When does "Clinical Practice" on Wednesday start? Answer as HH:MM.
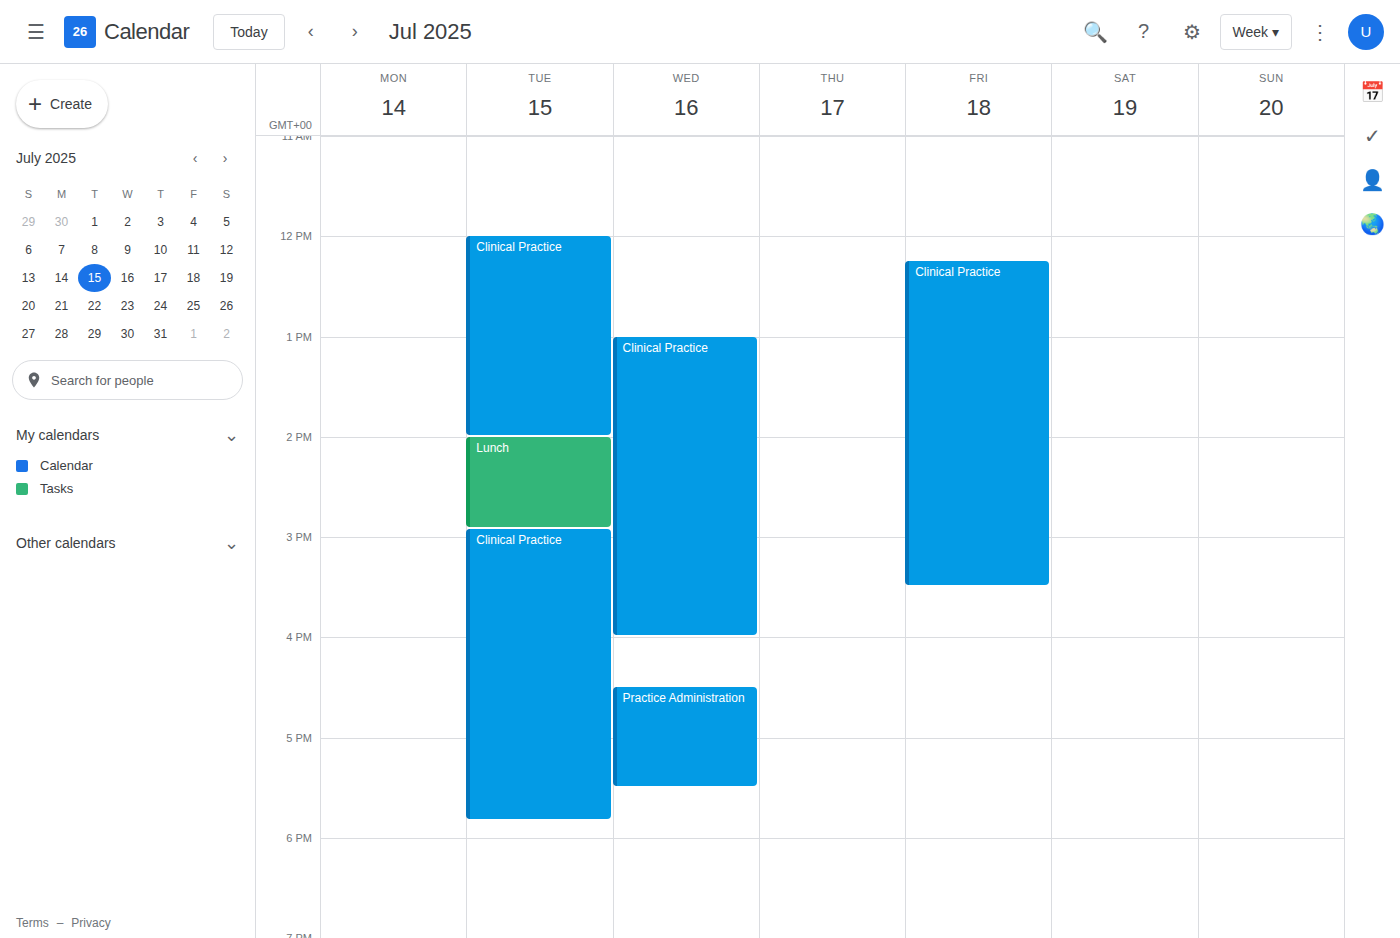
13:00